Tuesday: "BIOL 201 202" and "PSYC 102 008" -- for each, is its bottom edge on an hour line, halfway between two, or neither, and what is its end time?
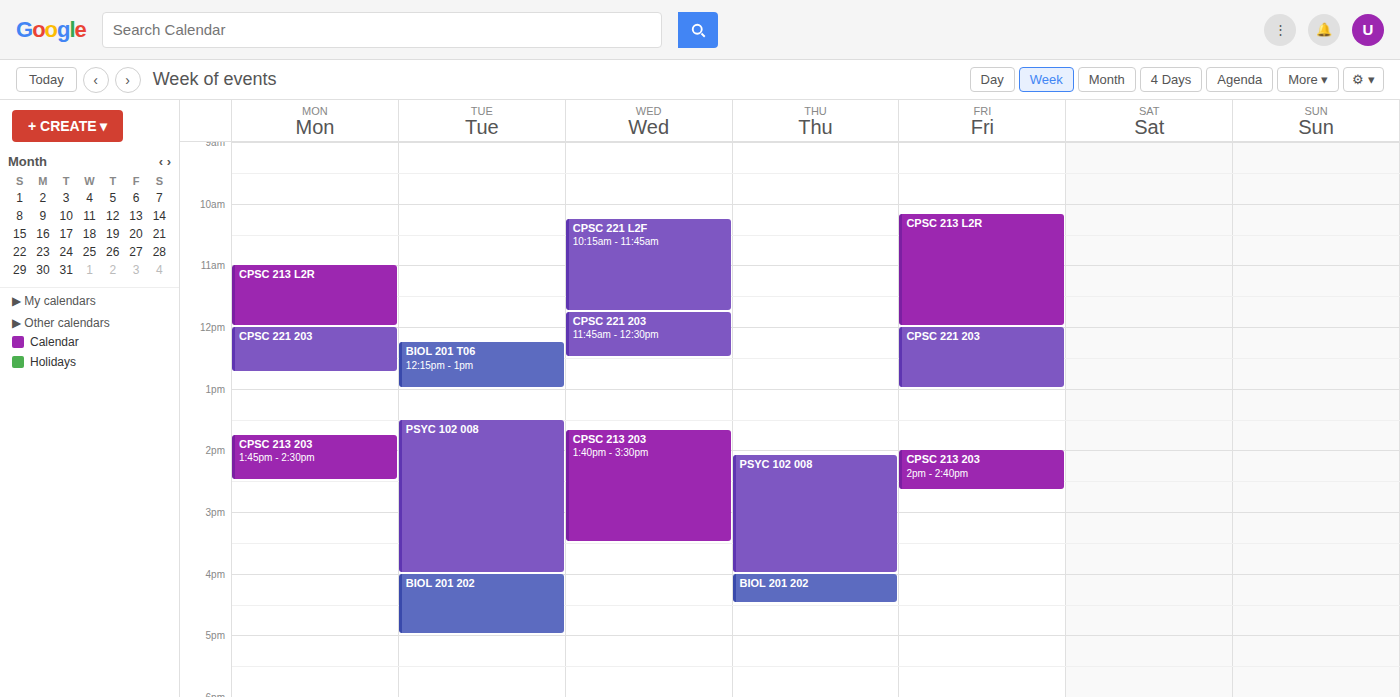
"BIOL 201 202": 5:00 PM, exactly on the 5 PM line. "PSYC 102 008": 4:00 PM, exactly on the 4 PM line.